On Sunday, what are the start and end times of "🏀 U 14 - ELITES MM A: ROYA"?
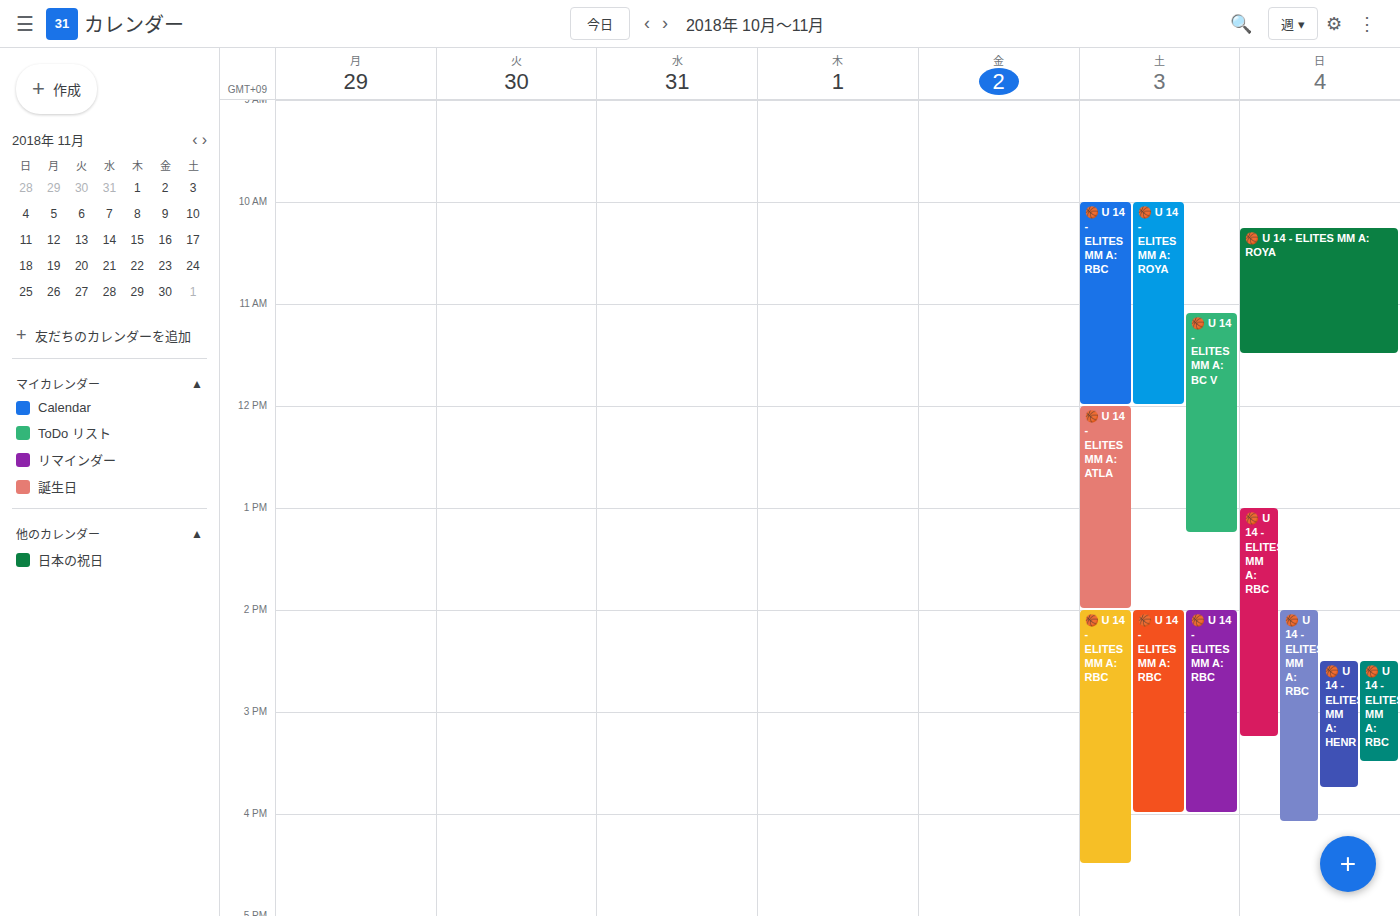
10:15 AM to 11:30 AM